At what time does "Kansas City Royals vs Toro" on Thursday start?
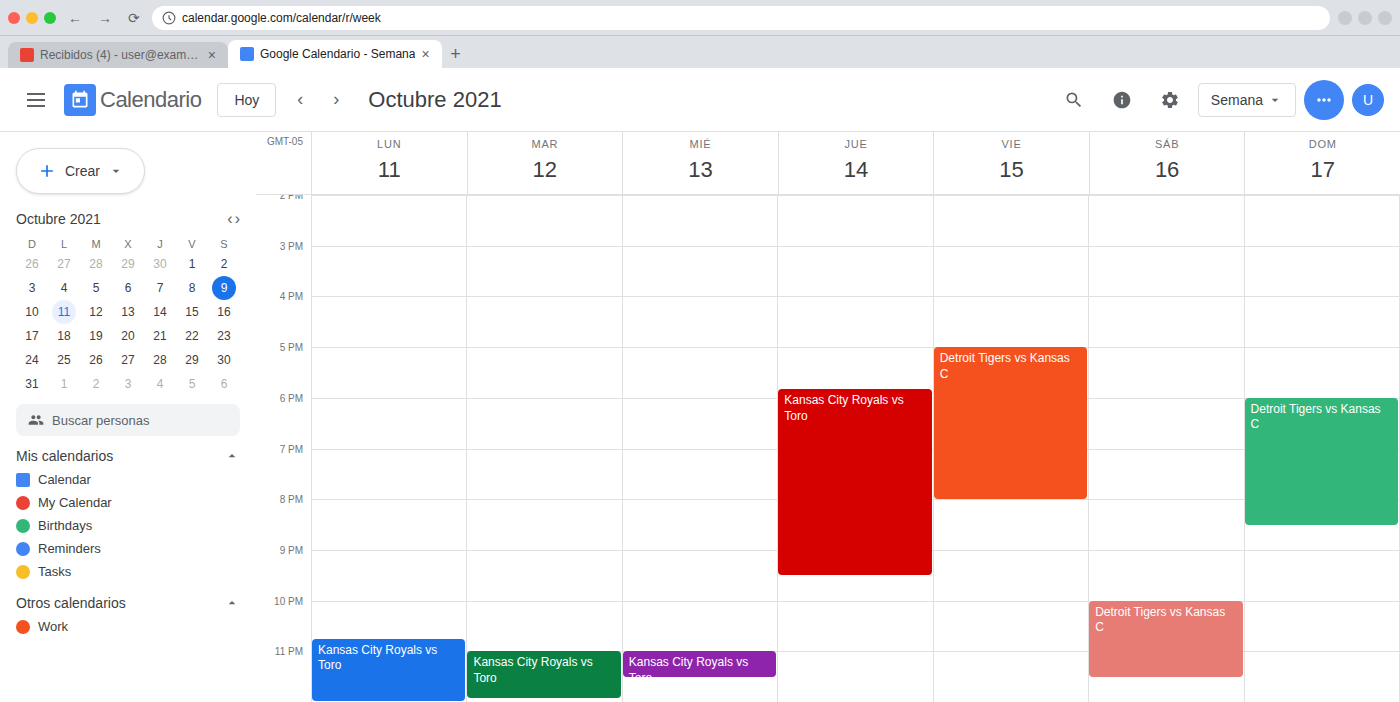
5:50 PM